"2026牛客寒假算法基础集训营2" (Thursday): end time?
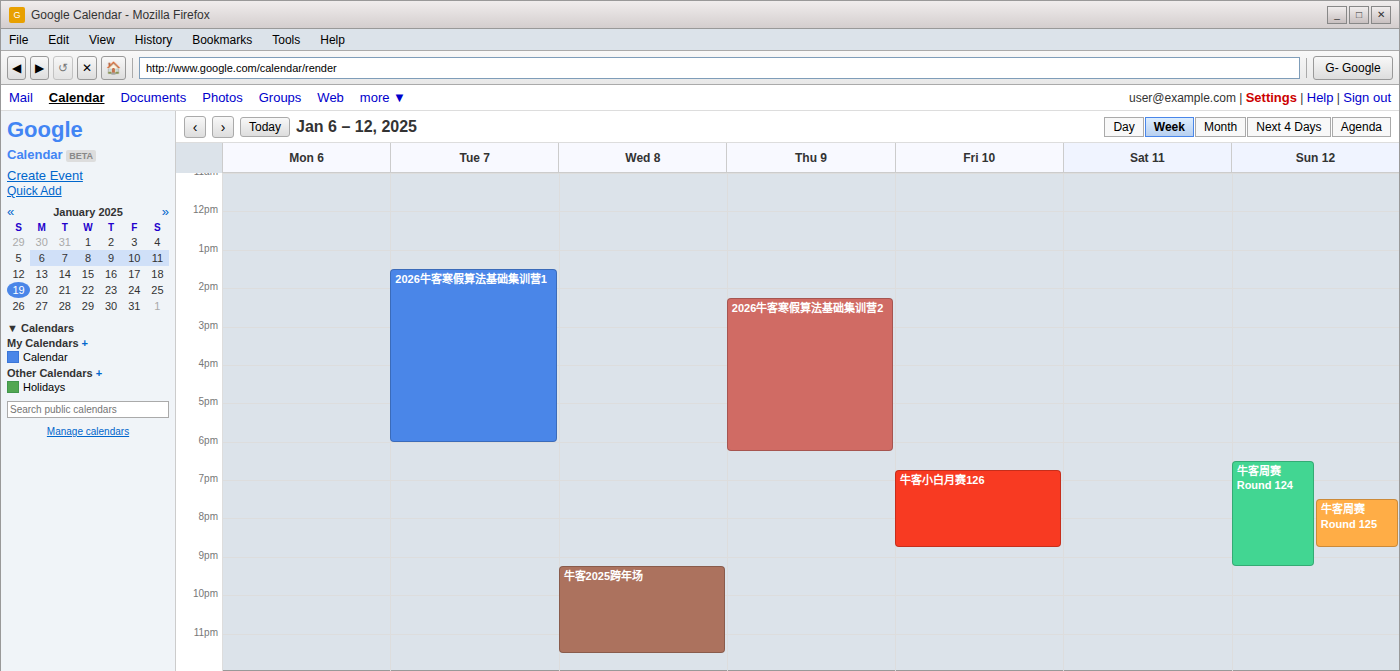
6:15 PM